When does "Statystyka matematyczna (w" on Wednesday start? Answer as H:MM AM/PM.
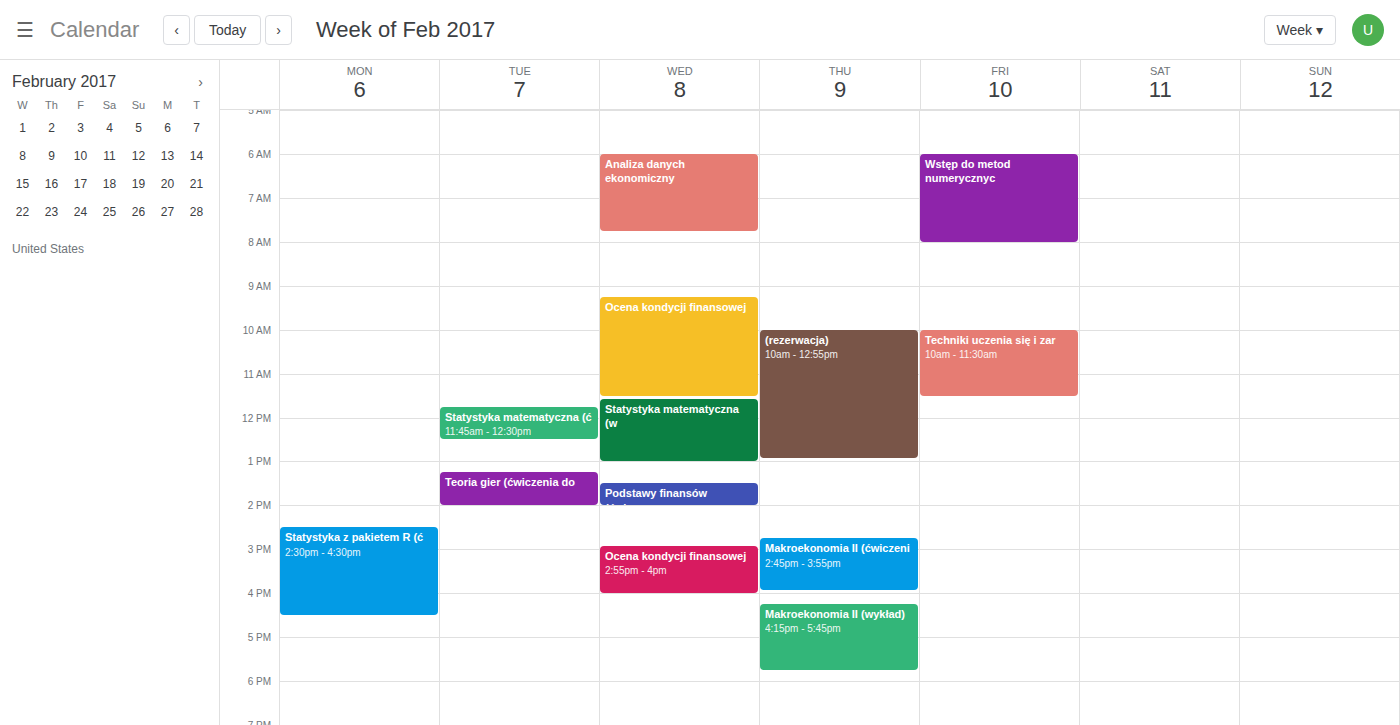
11:35 AM